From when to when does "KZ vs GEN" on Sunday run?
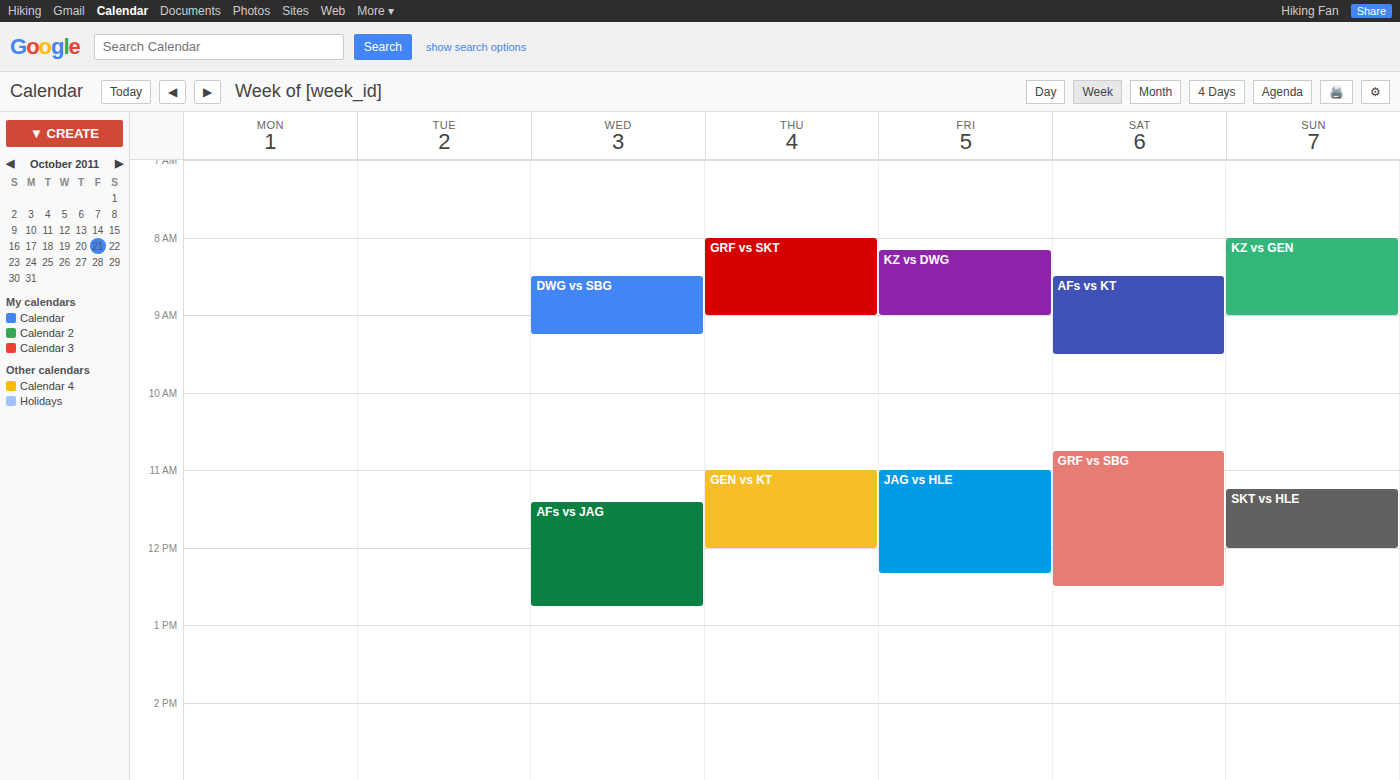
8:00 AM to 9:00 AM